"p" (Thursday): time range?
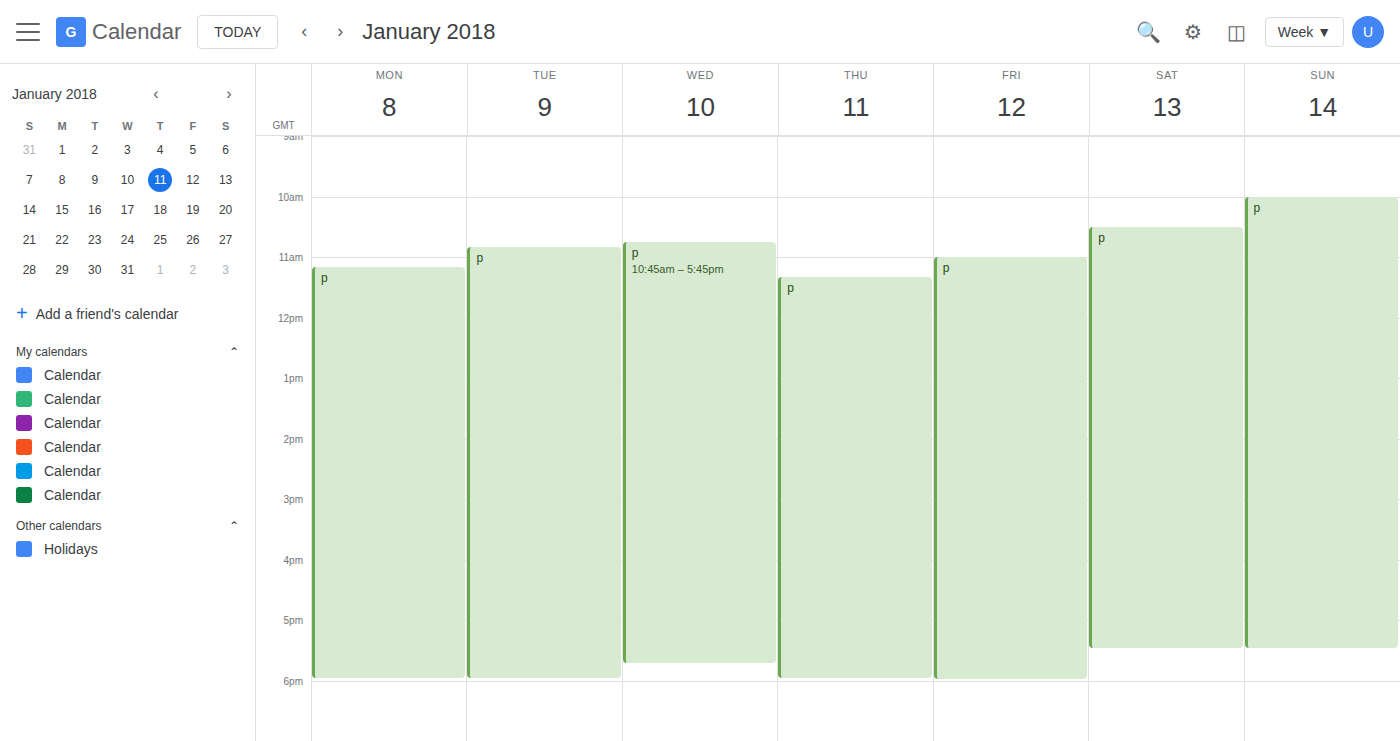
11:20 AM to 6:00 PM